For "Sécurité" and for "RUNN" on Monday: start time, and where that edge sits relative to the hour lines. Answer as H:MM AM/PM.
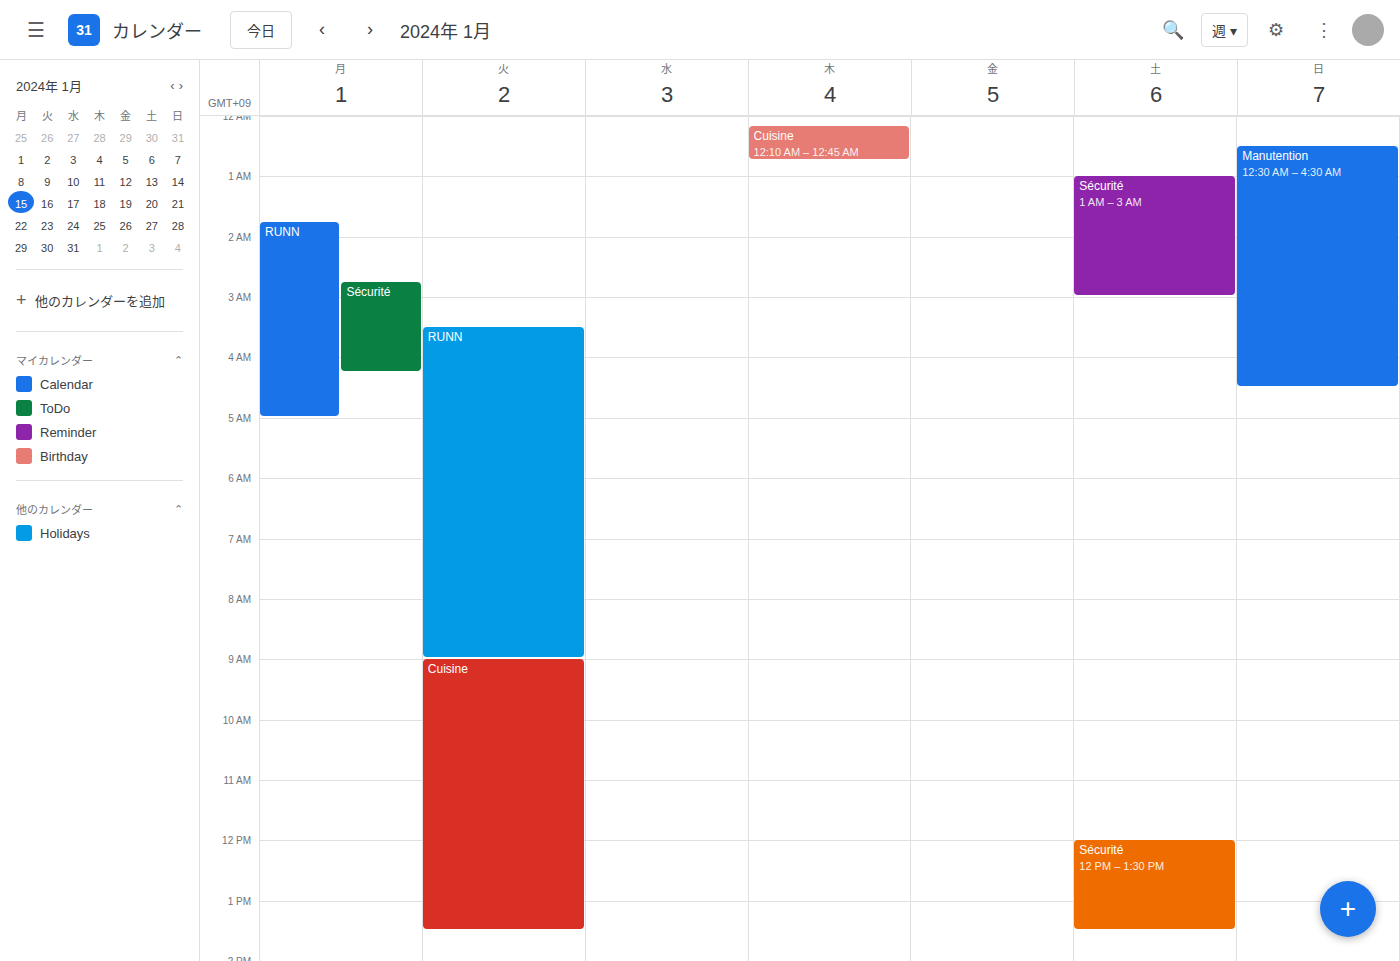
"Sécurité": 2:45 AM, neither: three quarters of the way from the 2 AM line to the 3 AM line. "RUNN": 1:45 AM, neither: three quarters of the way from the 1 AM line to the 2 AM line.